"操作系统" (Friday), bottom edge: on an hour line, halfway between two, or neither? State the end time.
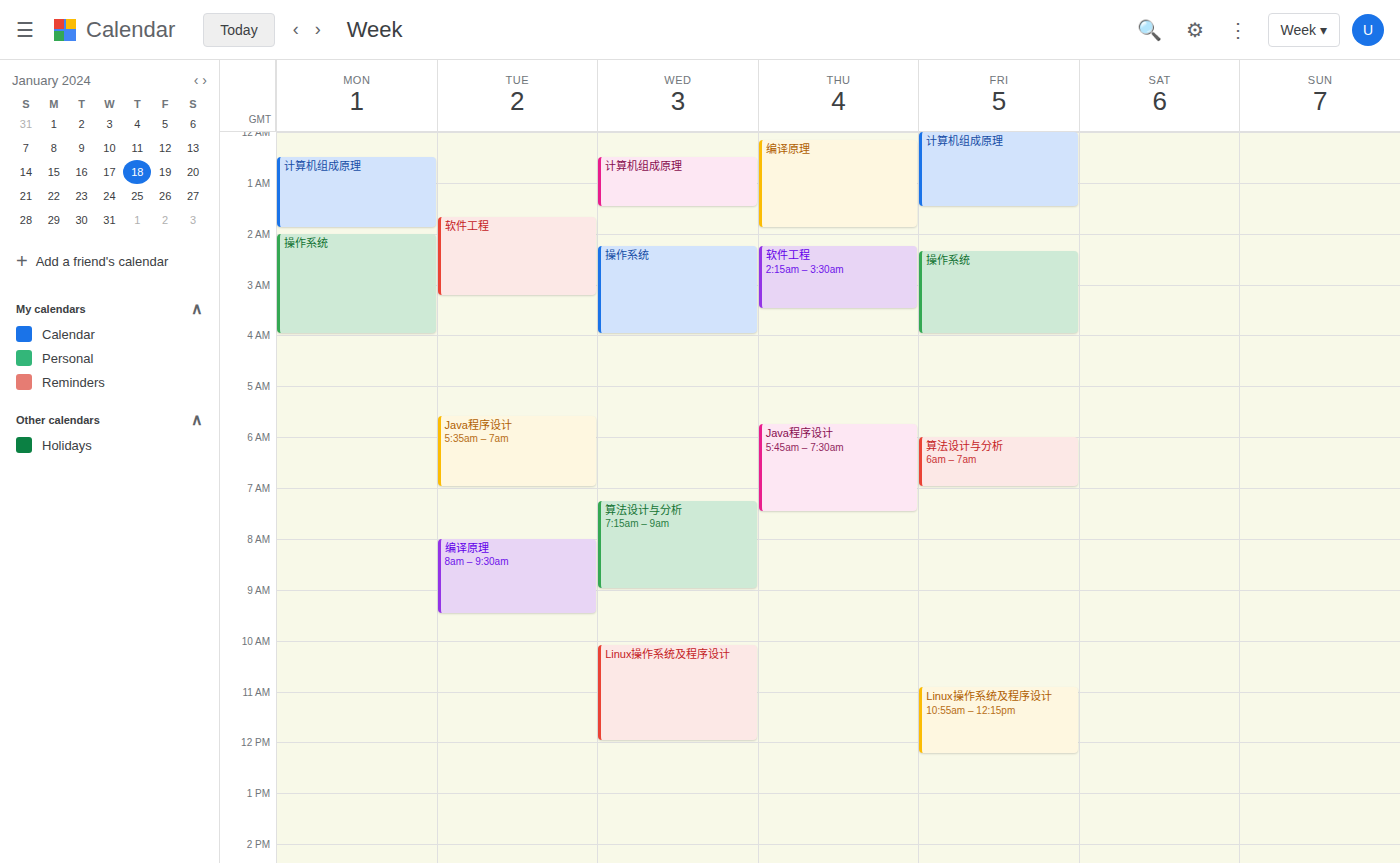
4:00 AM -- exactly on the 4 AM line.